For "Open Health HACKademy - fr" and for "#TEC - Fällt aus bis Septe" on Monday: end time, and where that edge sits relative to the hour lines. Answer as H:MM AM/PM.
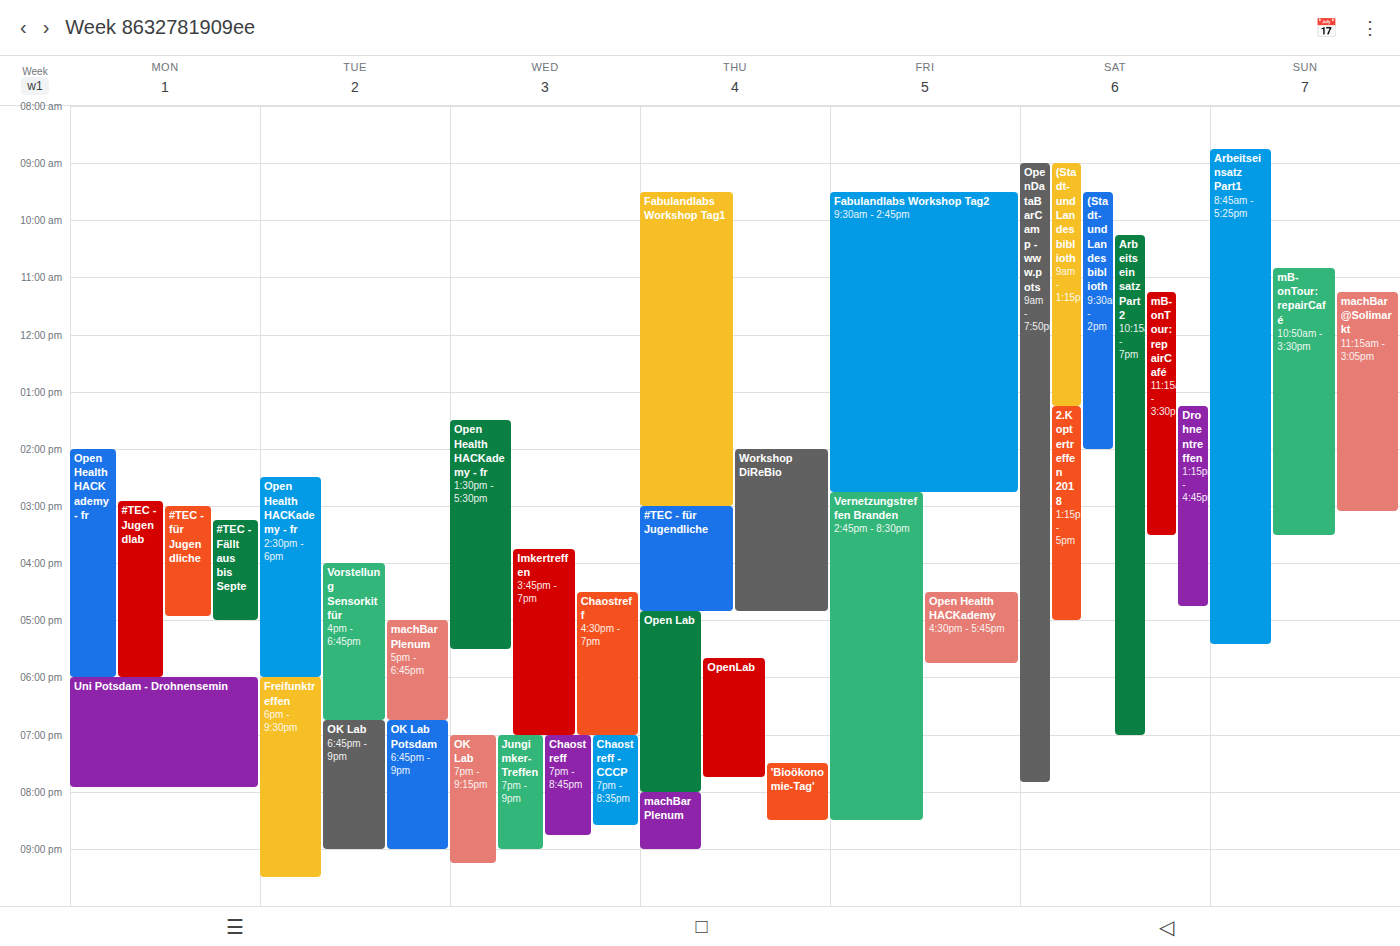
"Open Health HACKademy - fr": 6:00 PM, exactly on the 6 PM line. "#TEC - Fällt aus bis Septe": 5:00 PM, exactly on the 5 PM line.